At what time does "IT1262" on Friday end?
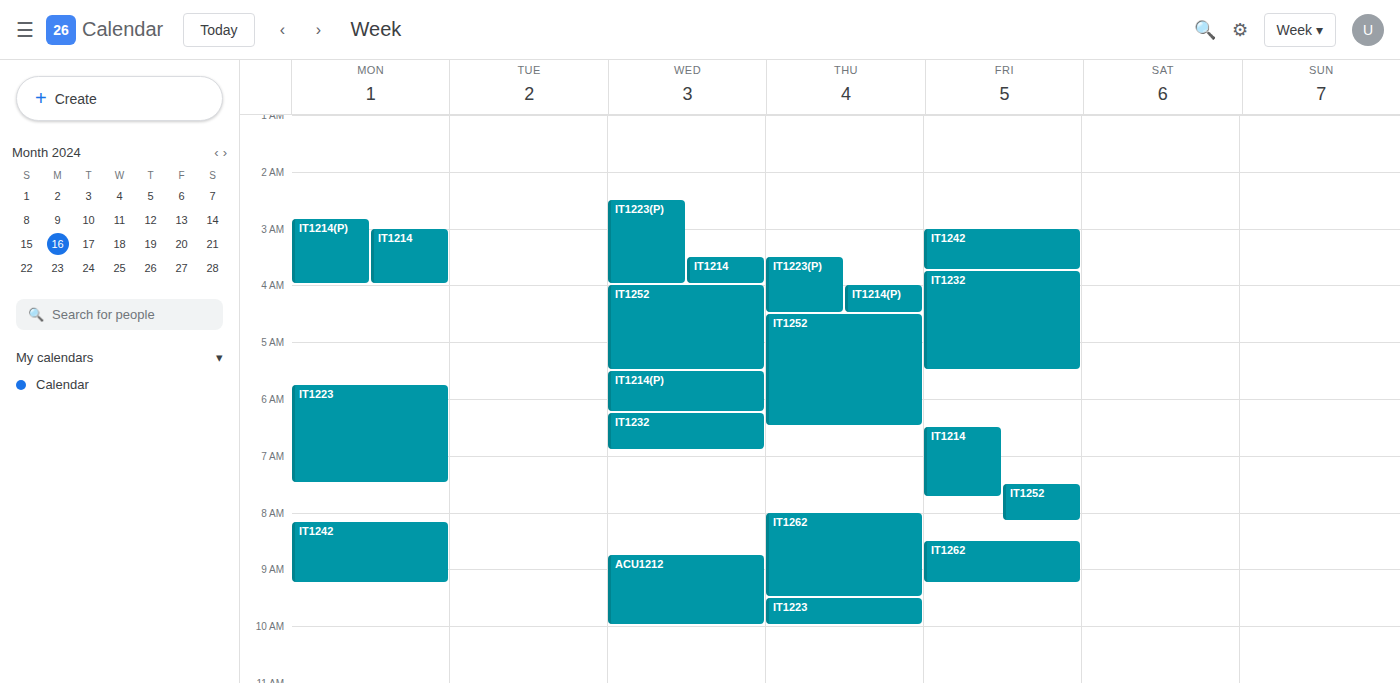
9:15 AM